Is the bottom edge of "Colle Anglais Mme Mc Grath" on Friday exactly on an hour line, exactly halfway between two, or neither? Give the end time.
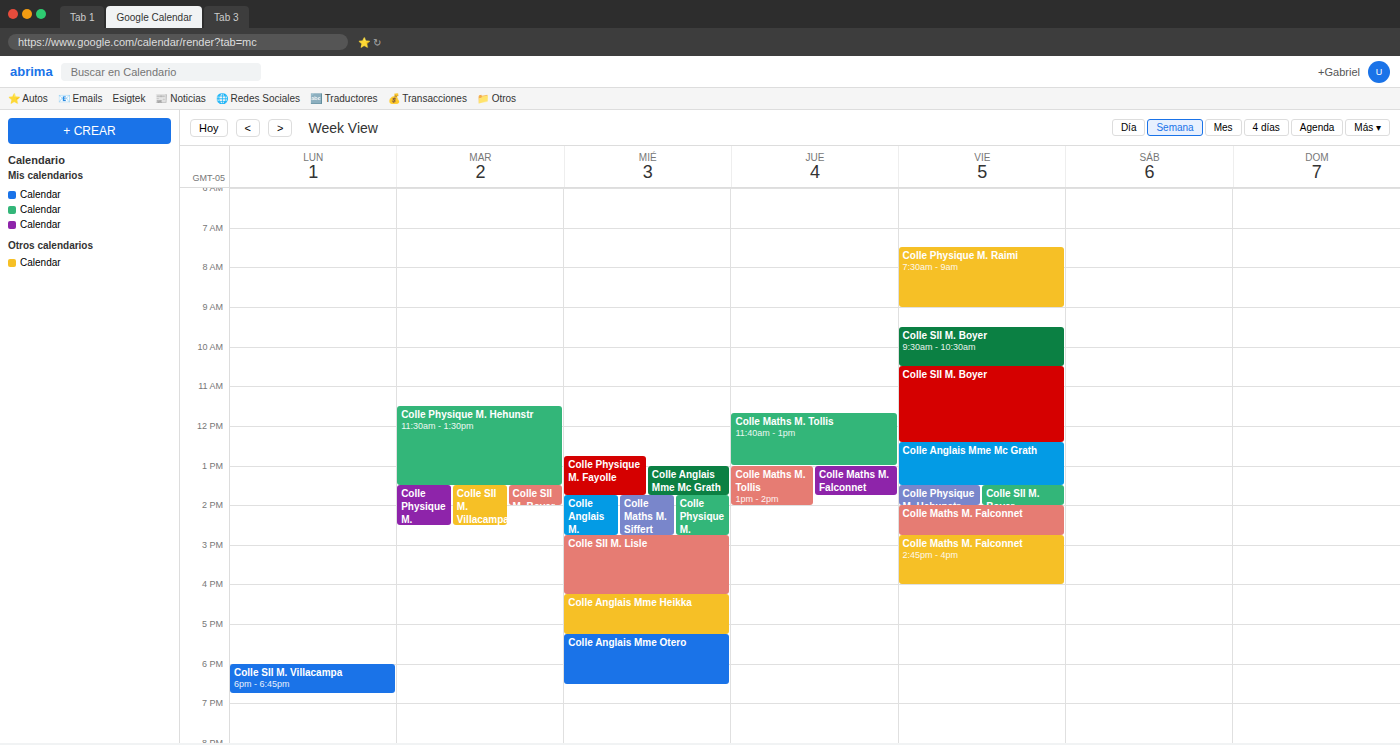
1:30 PM -- halfway between the 1 PM and 2 PM lines.